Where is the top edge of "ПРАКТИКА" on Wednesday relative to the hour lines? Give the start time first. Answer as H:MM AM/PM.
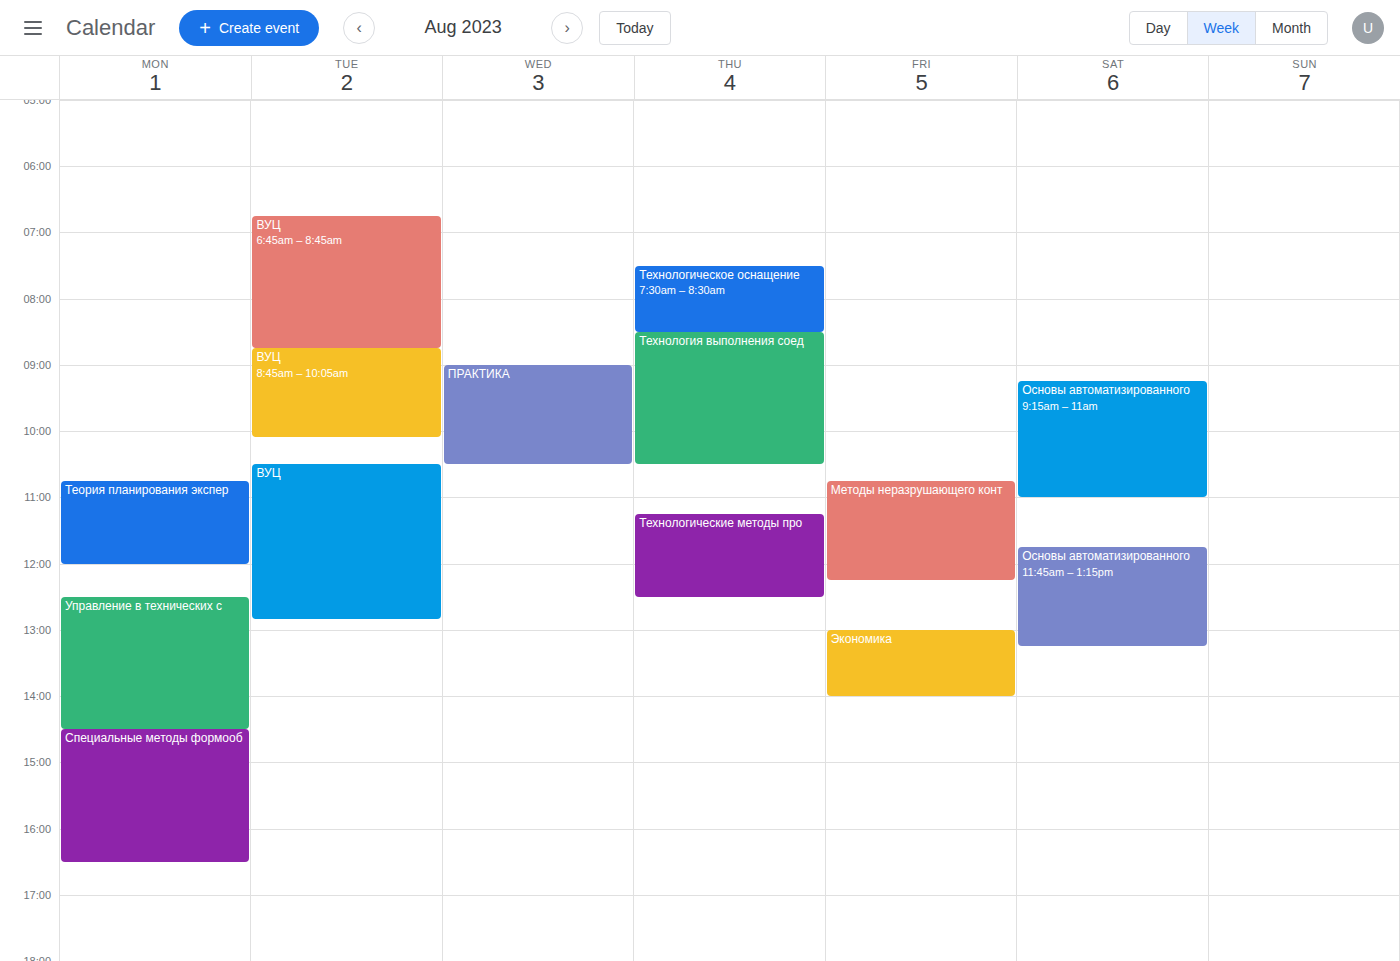
9:00 AM -- exactly on the 9 AM line.